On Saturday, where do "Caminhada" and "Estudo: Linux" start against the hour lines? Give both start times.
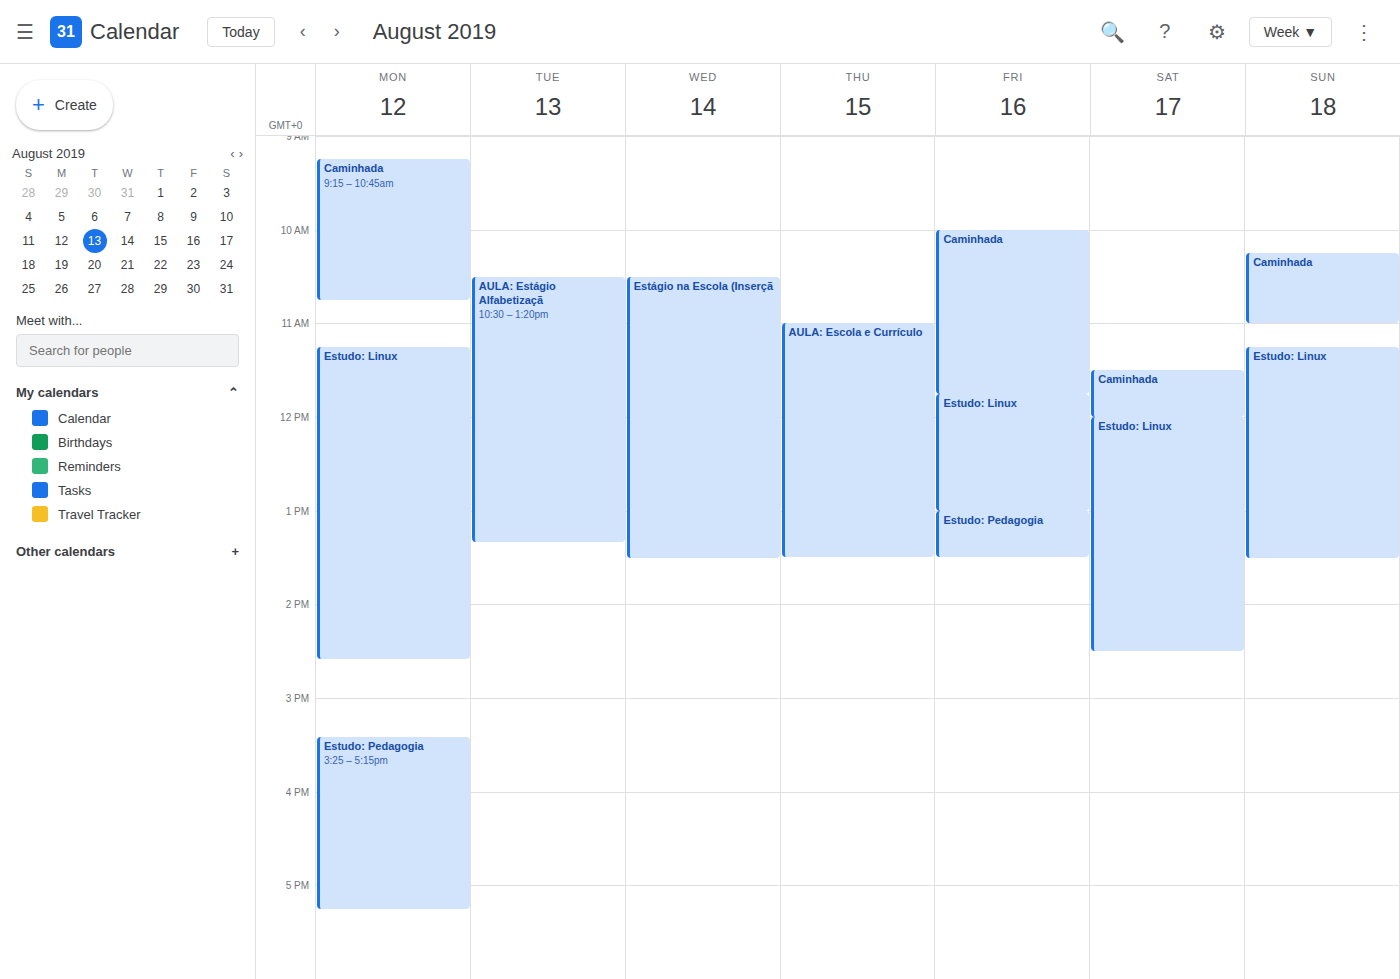
"Caminhada": 11:30 AM, halfway between the 11 AM and 12 PM lines. "Estudo: Linux": 12:00 PM, exactly on the 12 PM line.